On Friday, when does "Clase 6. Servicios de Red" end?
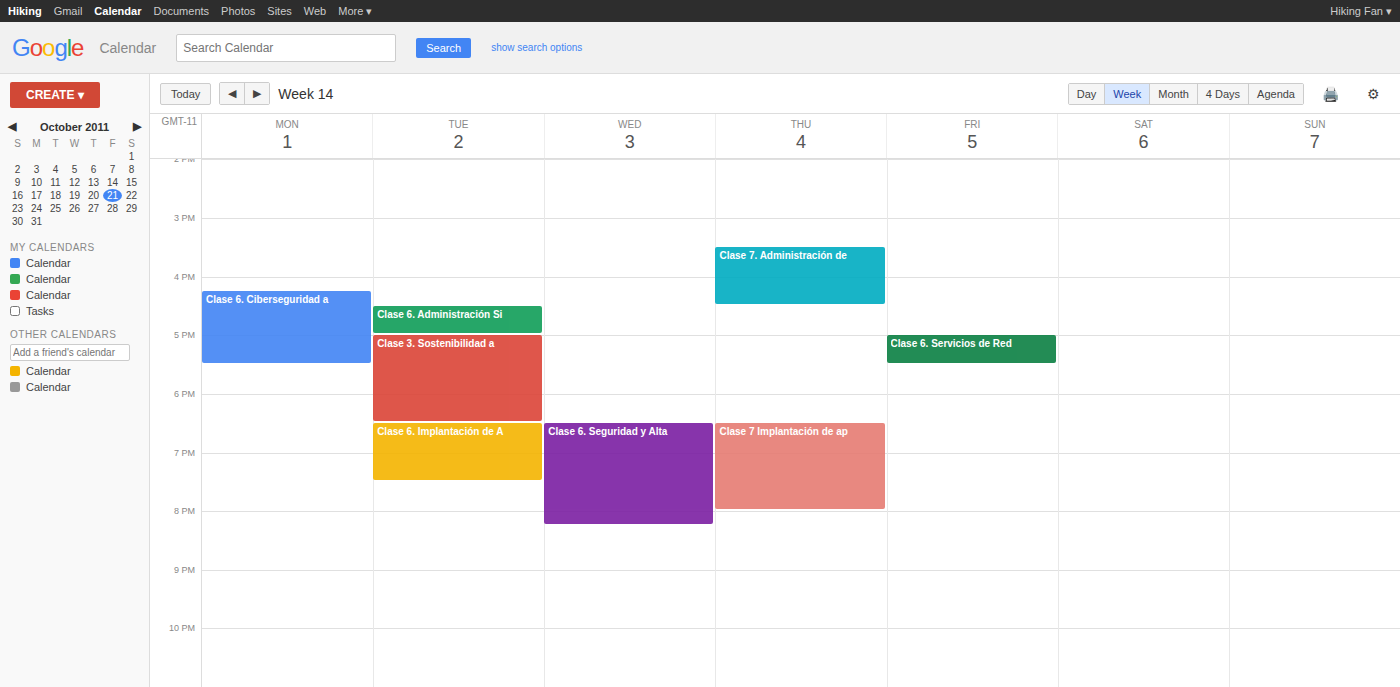
5:30 PM